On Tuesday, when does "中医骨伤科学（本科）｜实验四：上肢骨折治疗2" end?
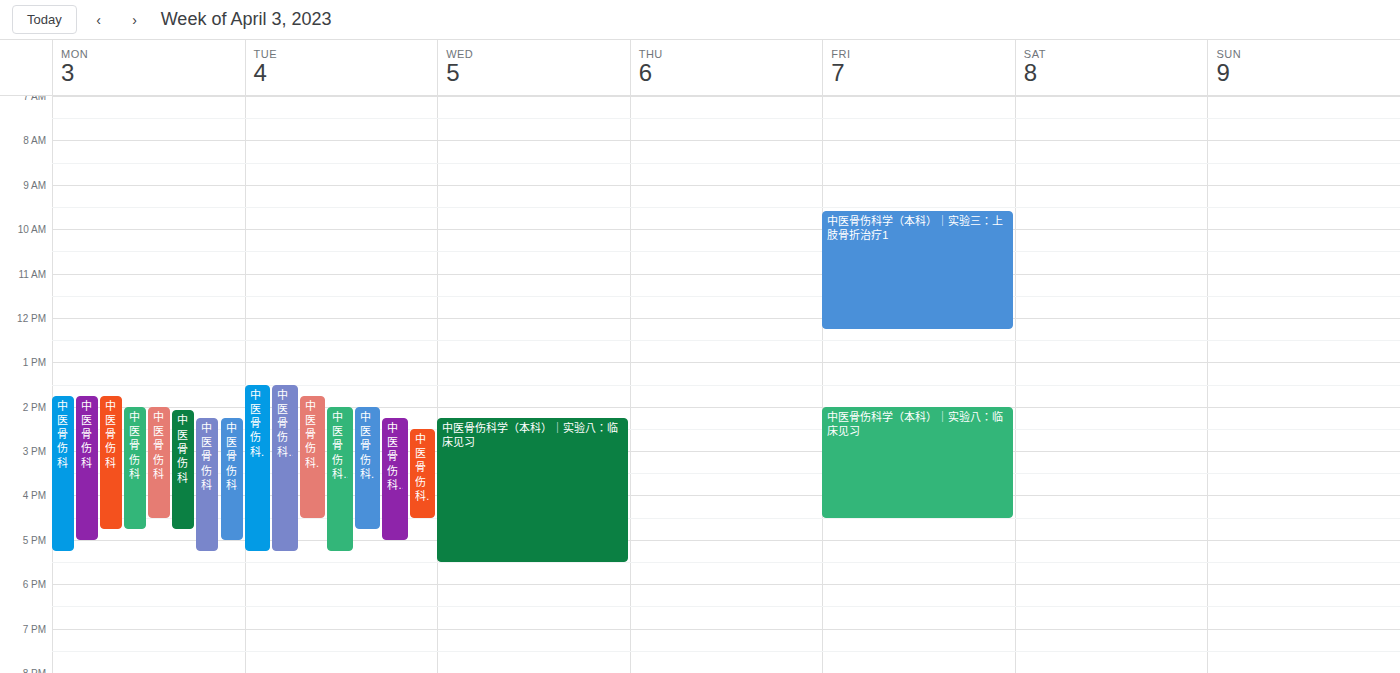
4:30 PM